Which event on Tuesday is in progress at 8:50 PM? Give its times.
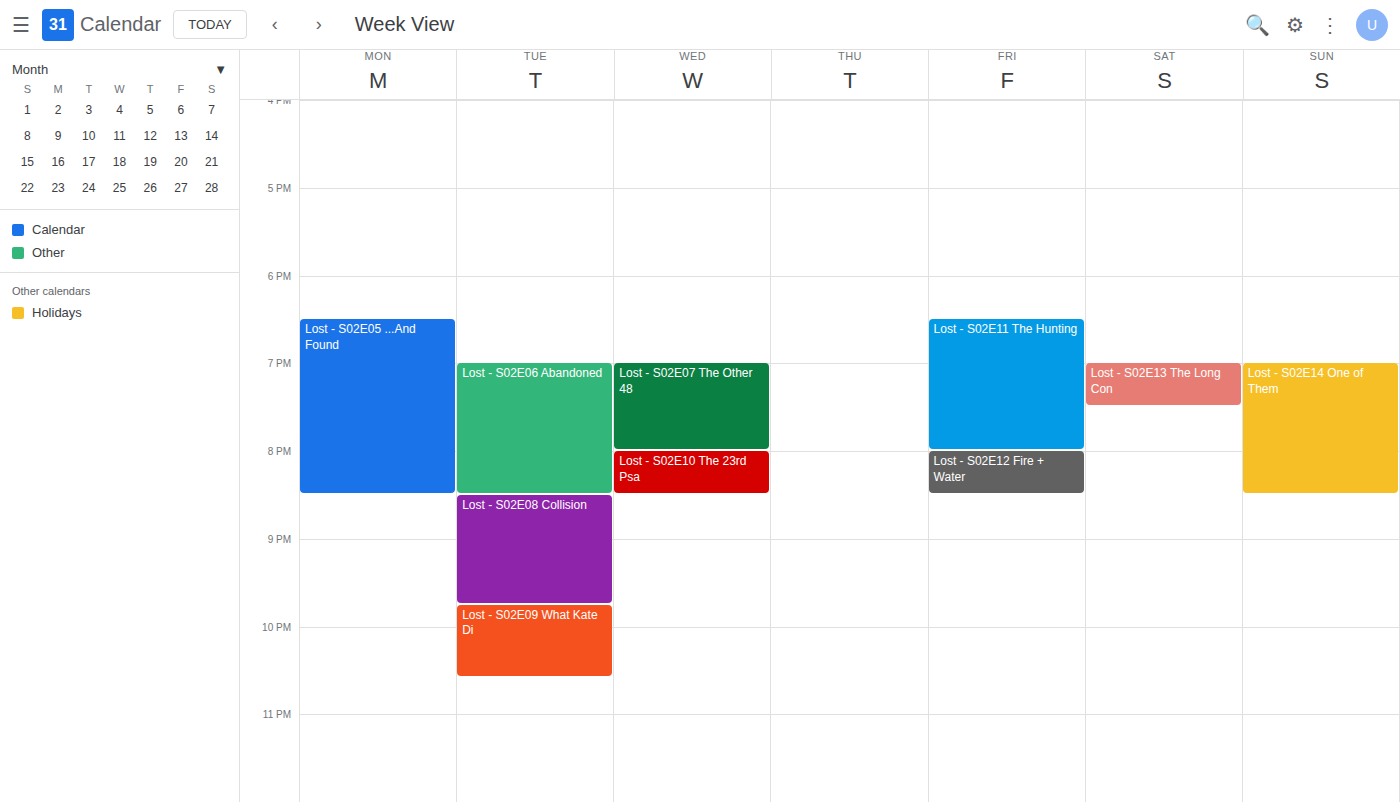
"Lost - S02E08 Collision", 8:30 PM to 9:45 PM